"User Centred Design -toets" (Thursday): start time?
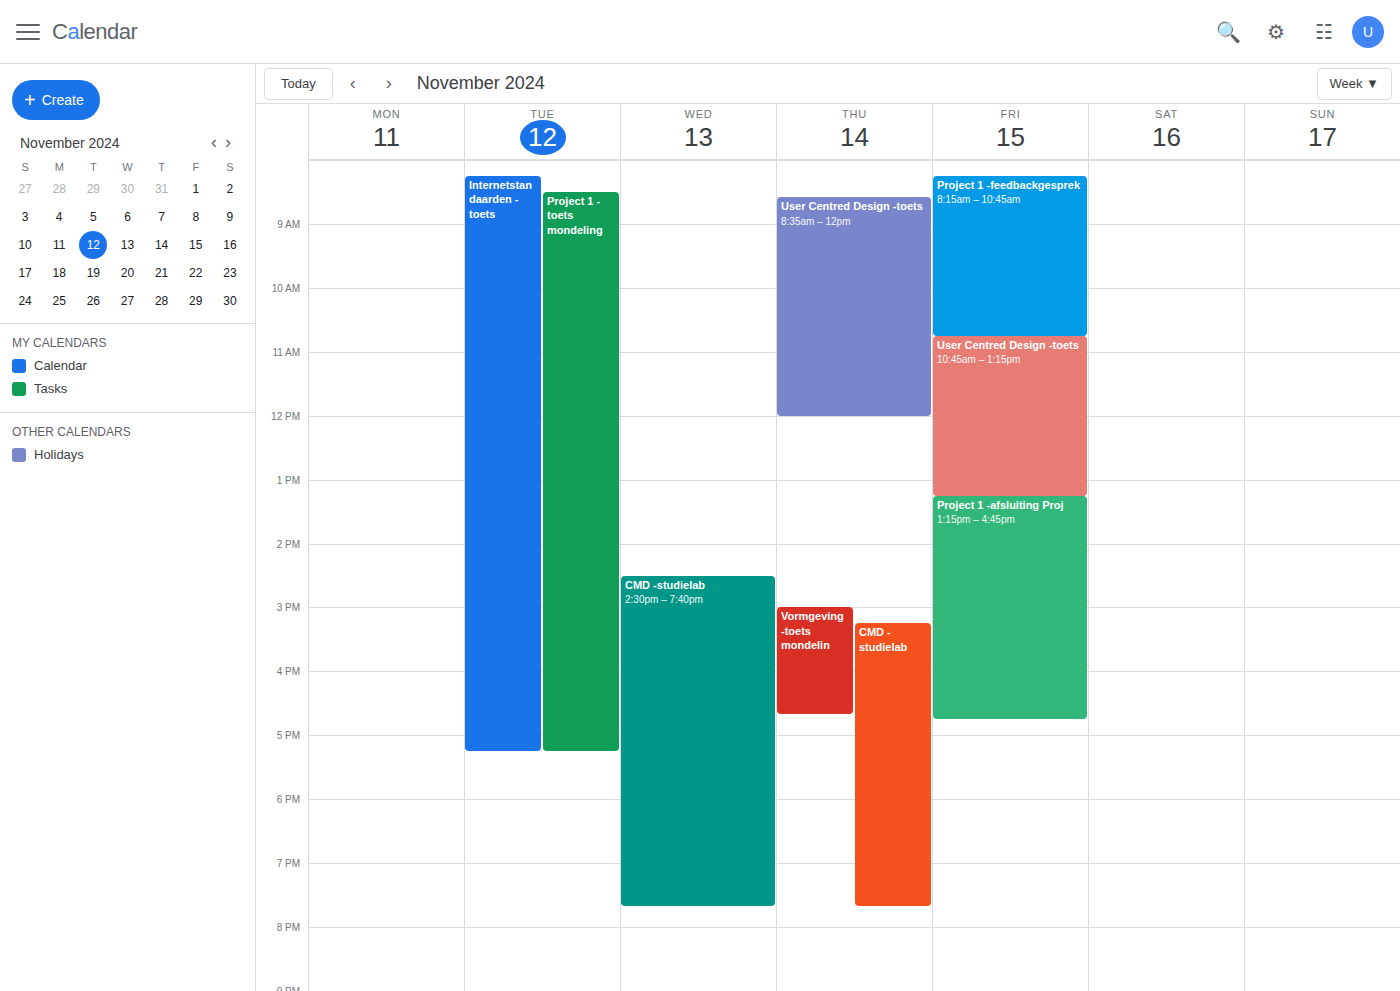
08:35